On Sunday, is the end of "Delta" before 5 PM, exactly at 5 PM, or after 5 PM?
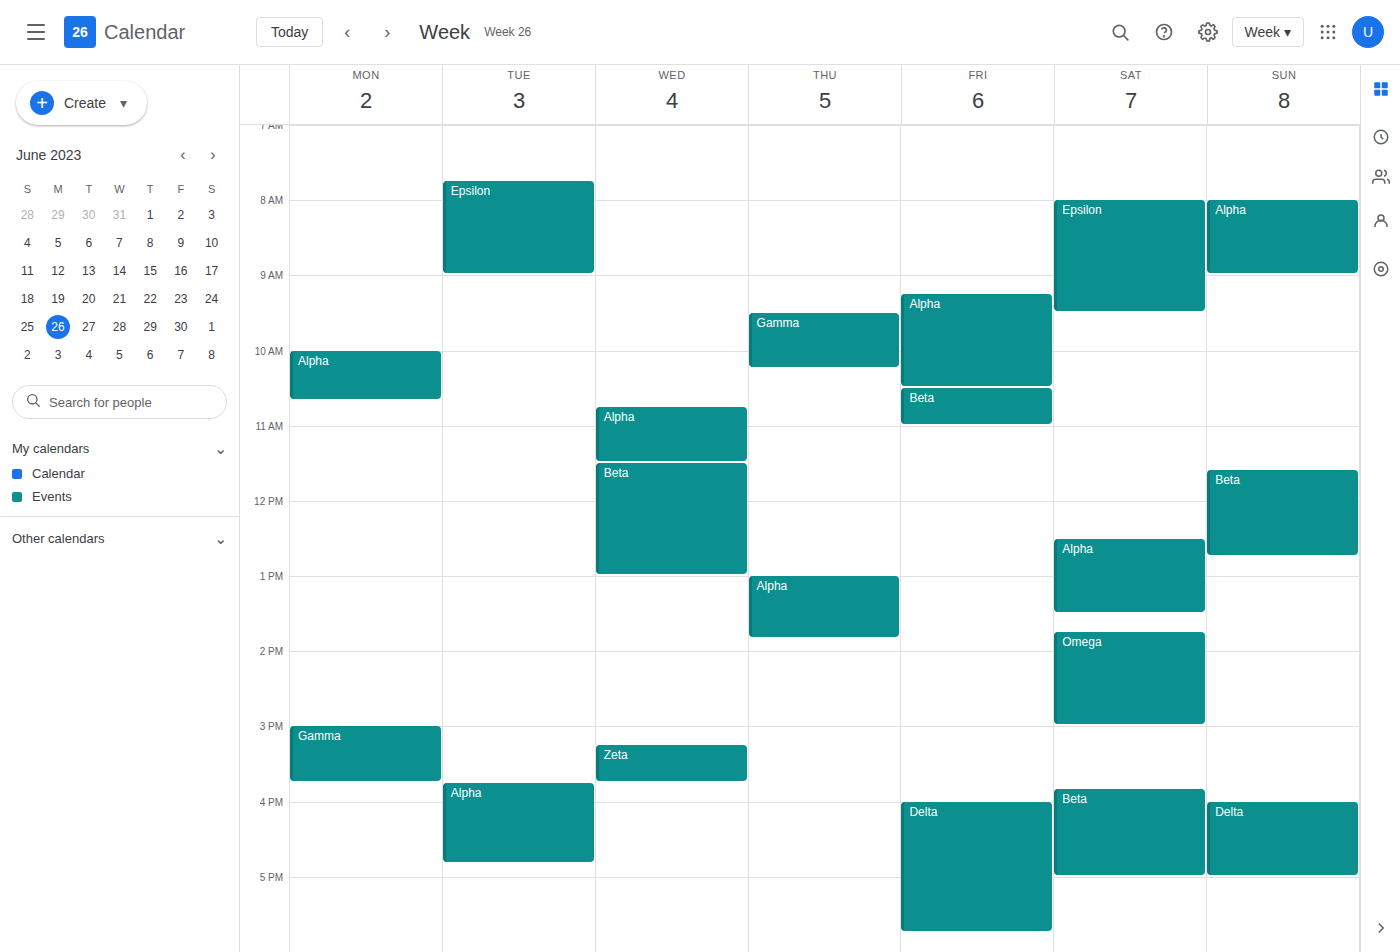
5:00 PM -- exactly at 5 PM, on the 5 PM line.